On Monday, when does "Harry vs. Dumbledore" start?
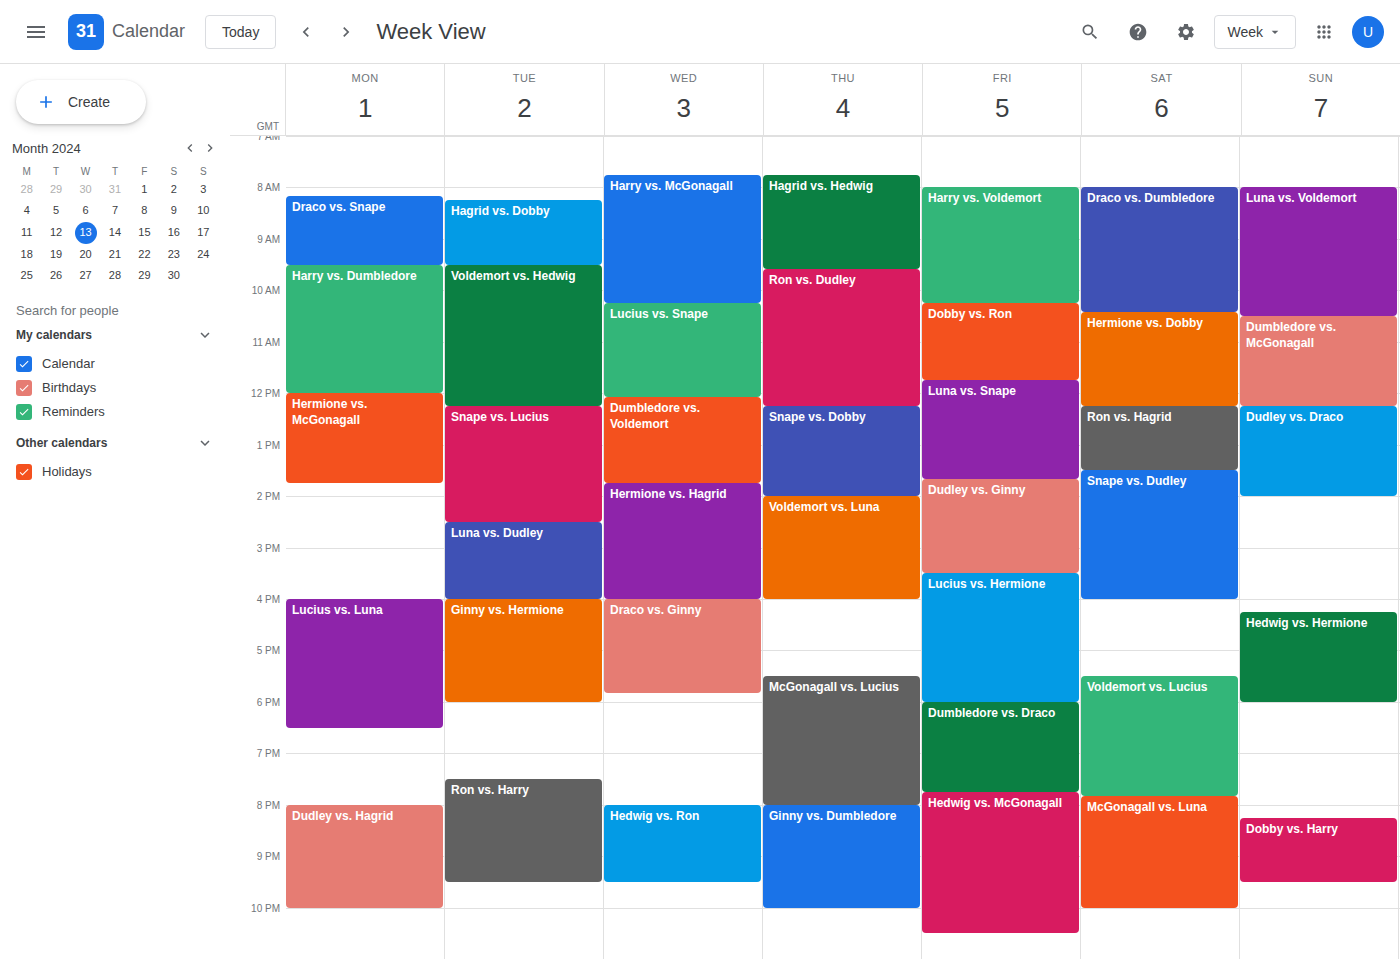
9:30 AM